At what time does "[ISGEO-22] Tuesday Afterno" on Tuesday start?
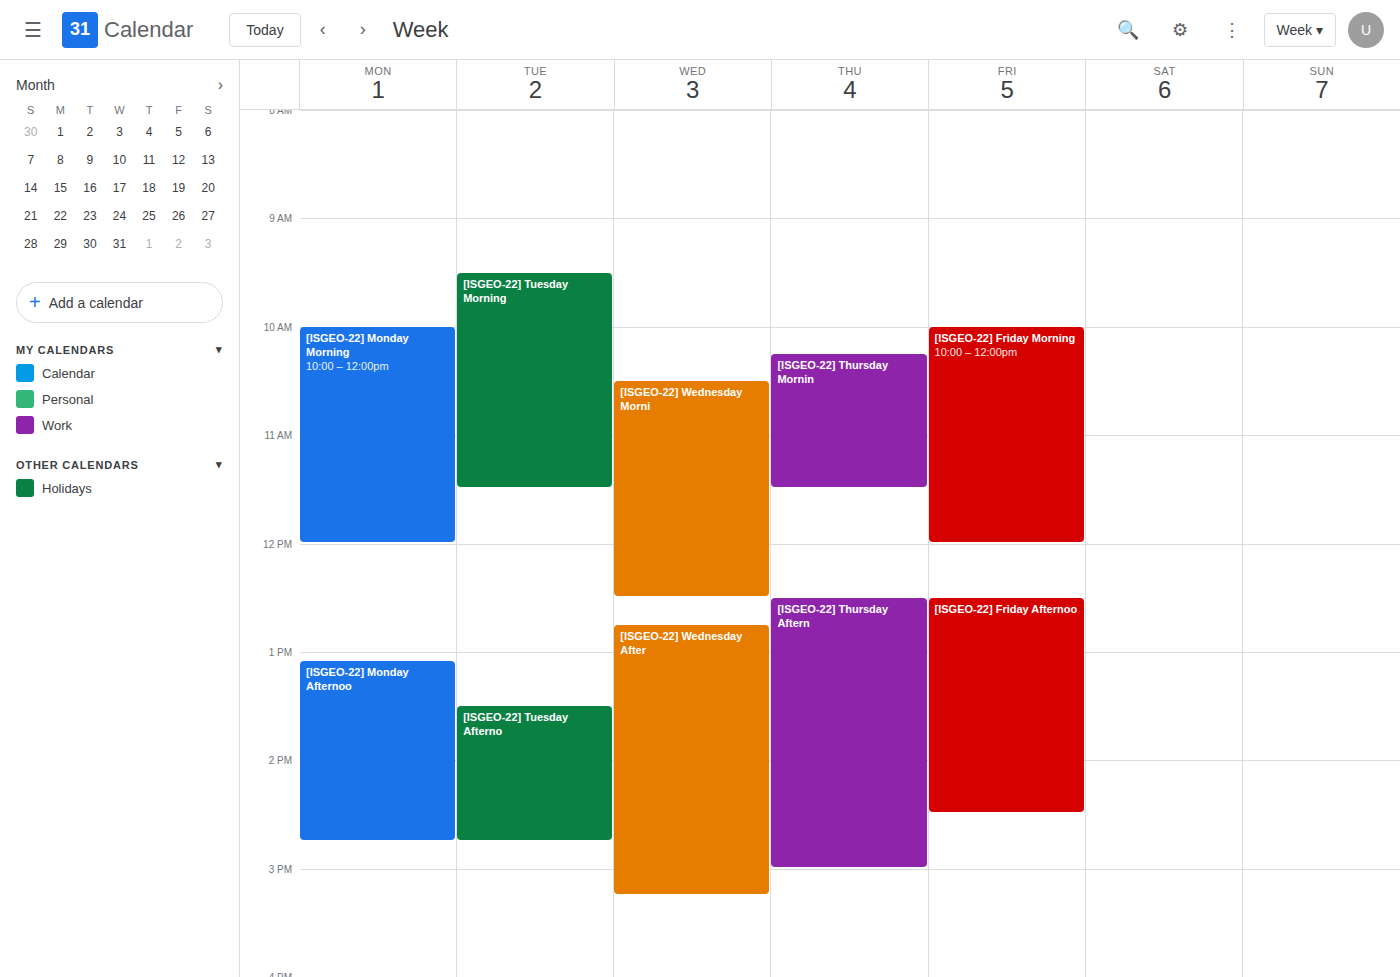
1:30 PM